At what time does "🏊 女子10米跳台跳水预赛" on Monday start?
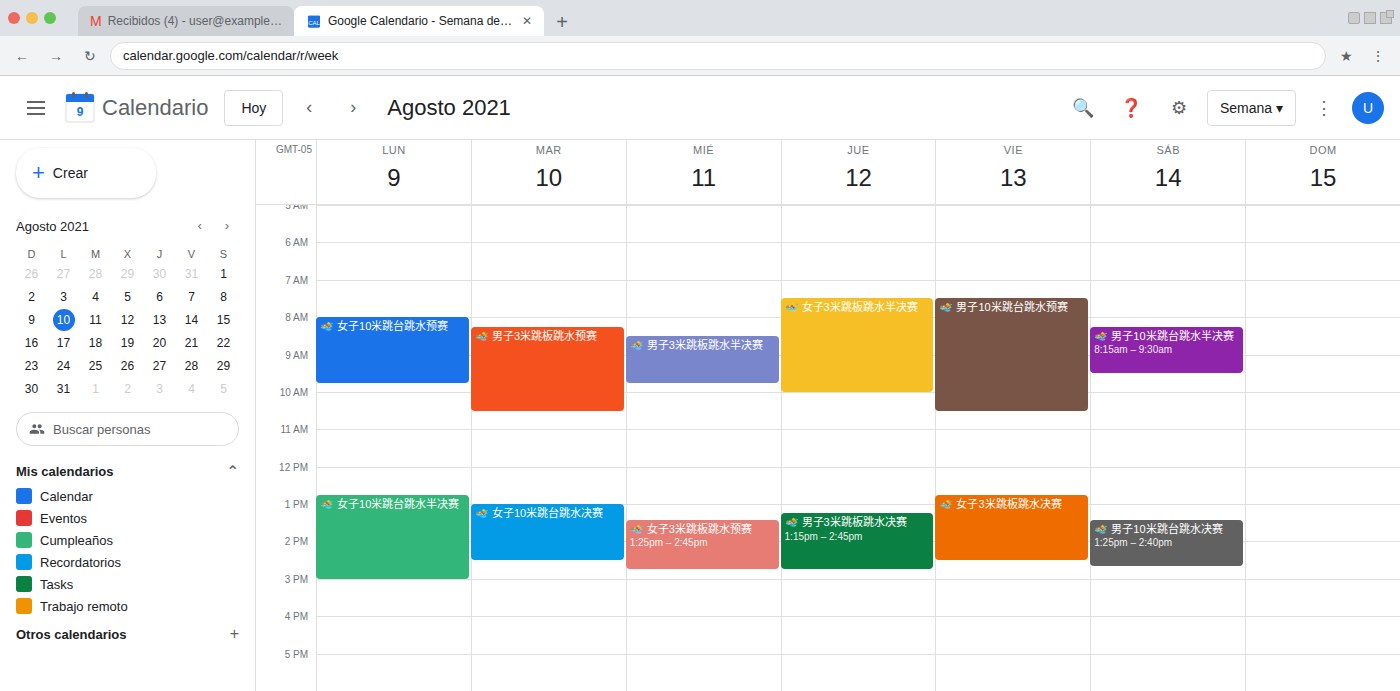
08:00